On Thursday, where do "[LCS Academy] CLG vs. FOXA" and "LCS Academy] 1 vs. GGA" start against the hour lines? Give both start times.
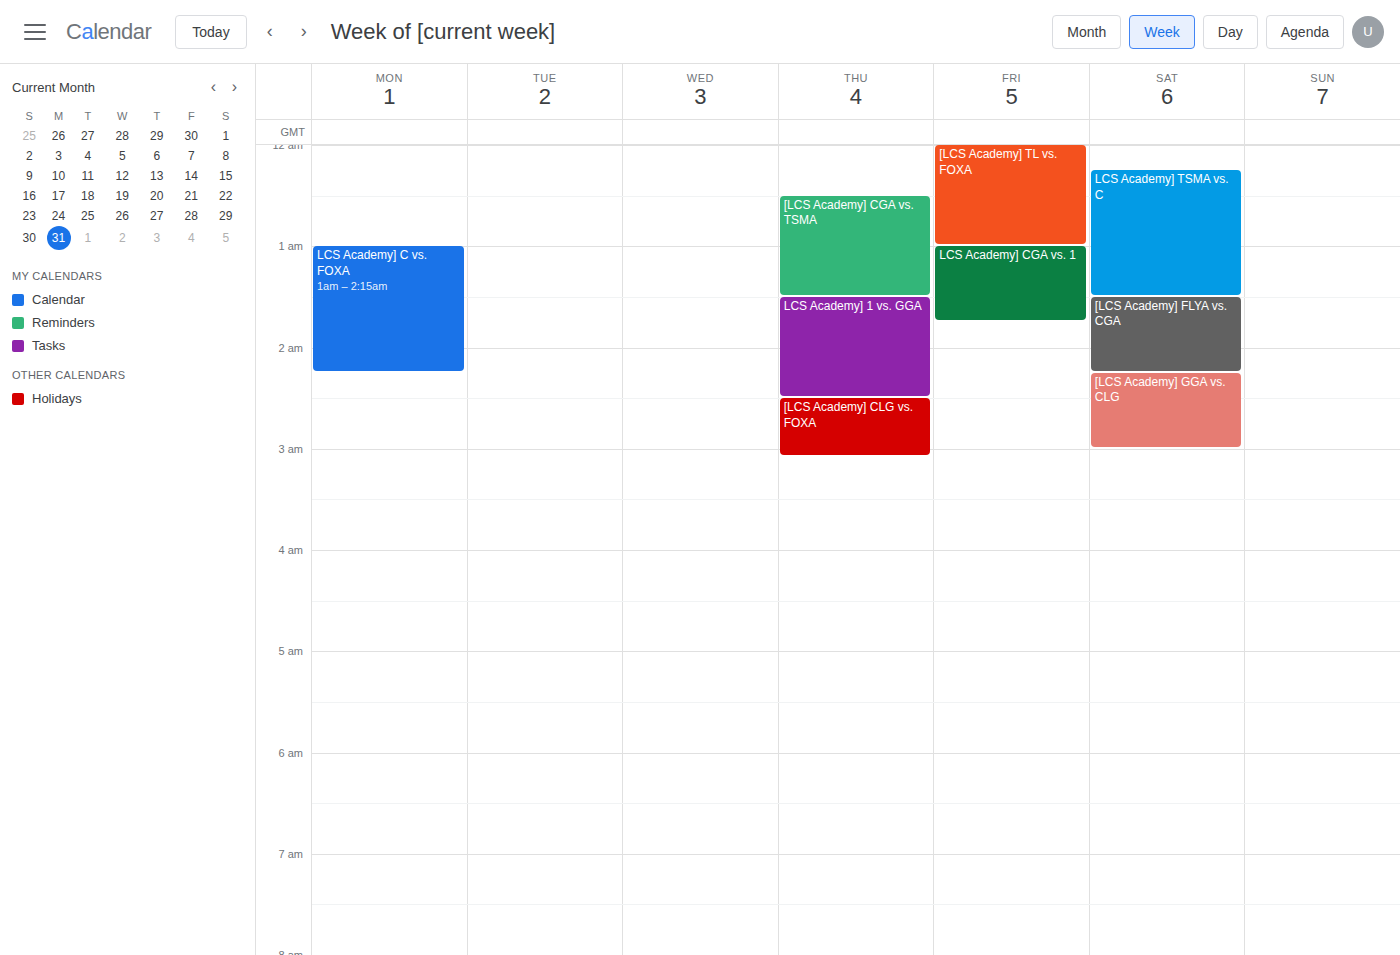
"[LCS Academy] CLG vs. FOXA": 2:30 AM, halfway between the 2 AM and 3 AM lines. "LCS Academy] 1 vs. GGA": 1:30 AM, halfway between the 1 AM and 2 AM lines.